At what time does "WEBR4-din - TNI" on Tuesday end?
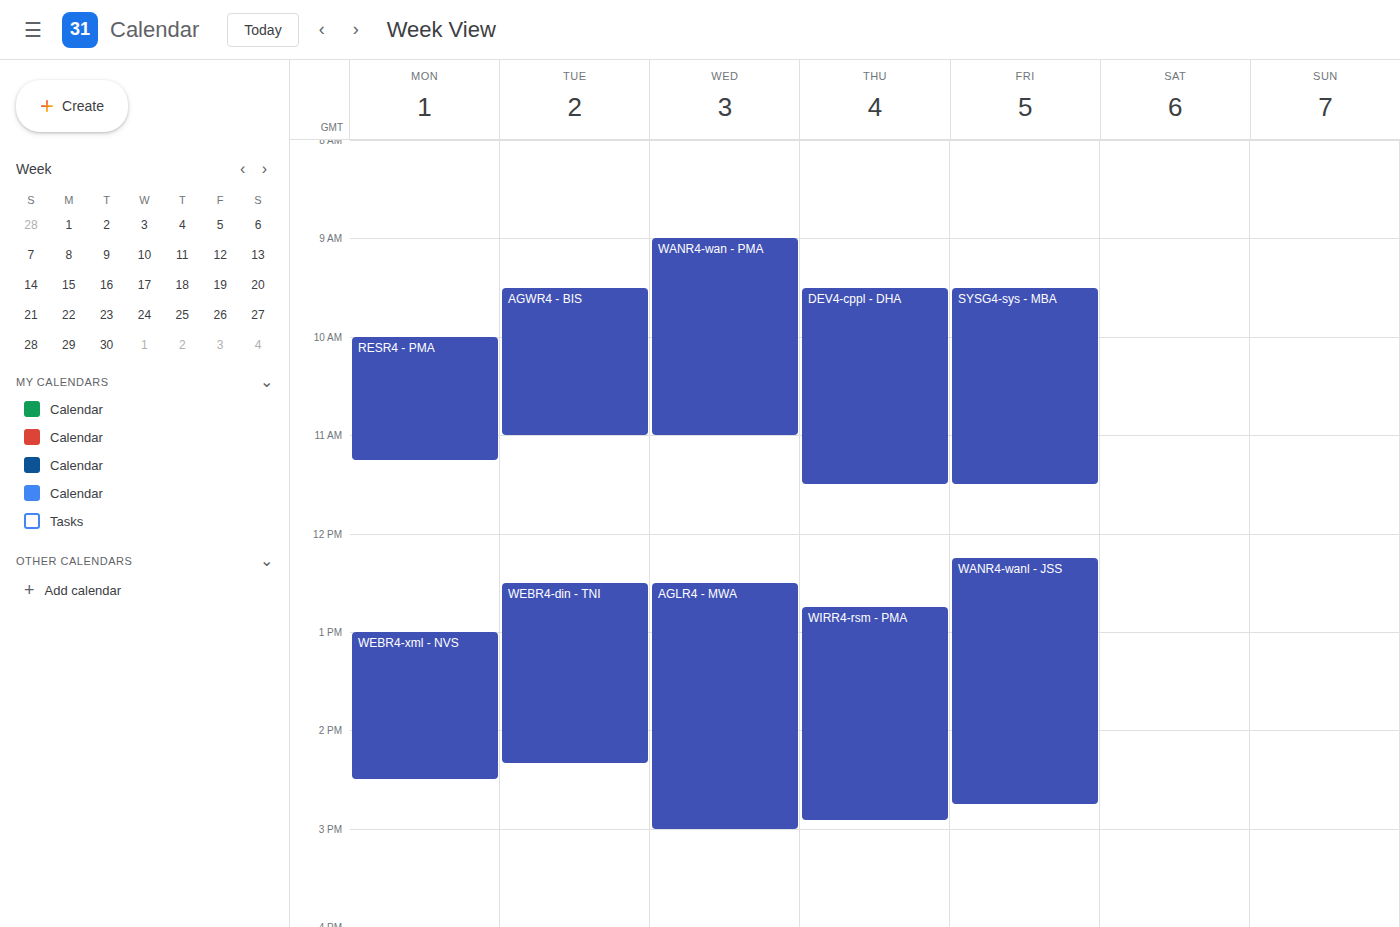
2:20 PM